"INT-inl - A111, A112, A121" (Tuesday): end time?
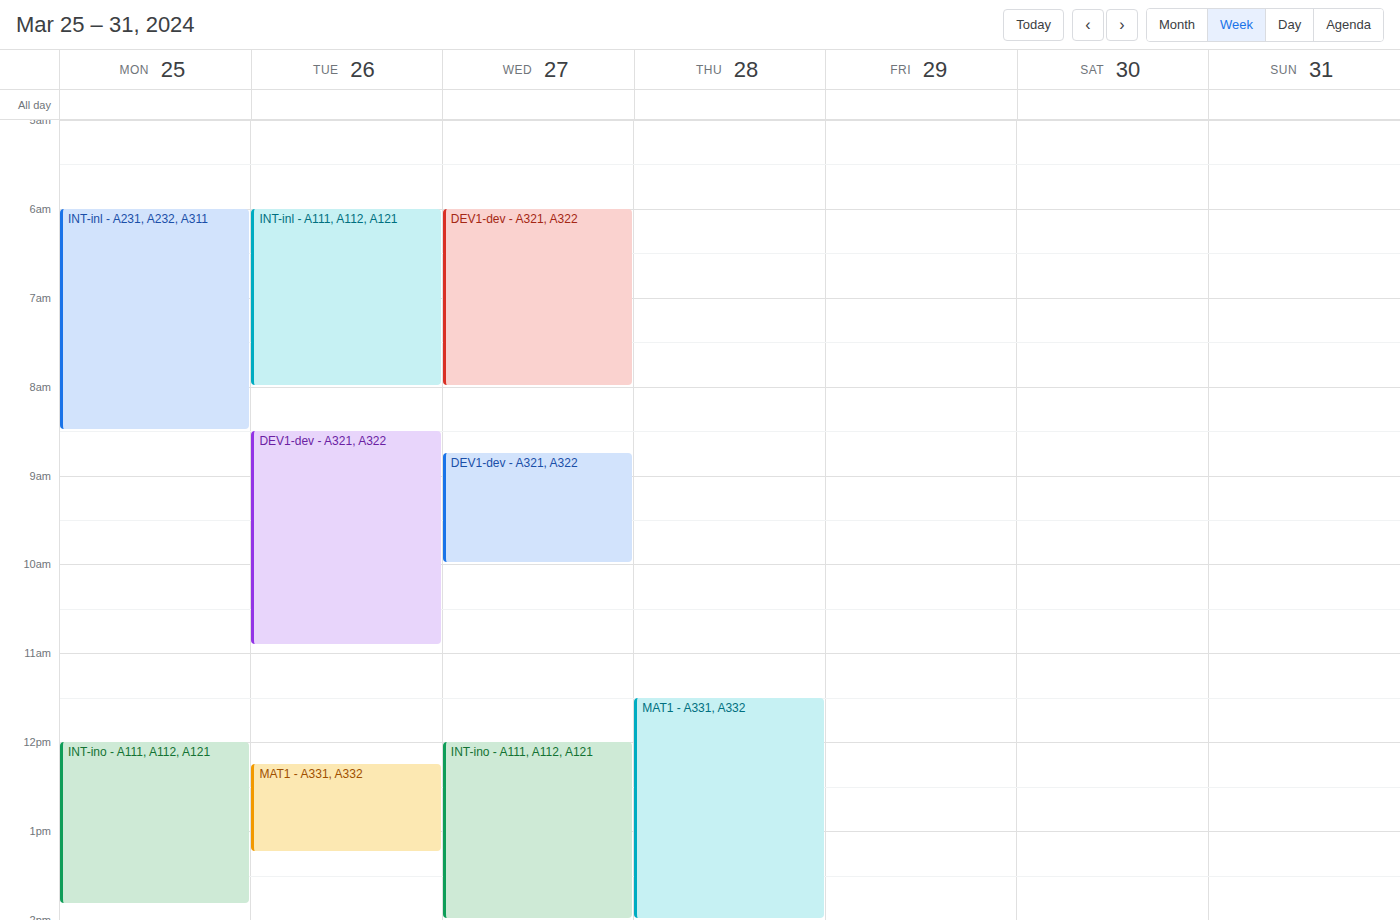
8:00 AM